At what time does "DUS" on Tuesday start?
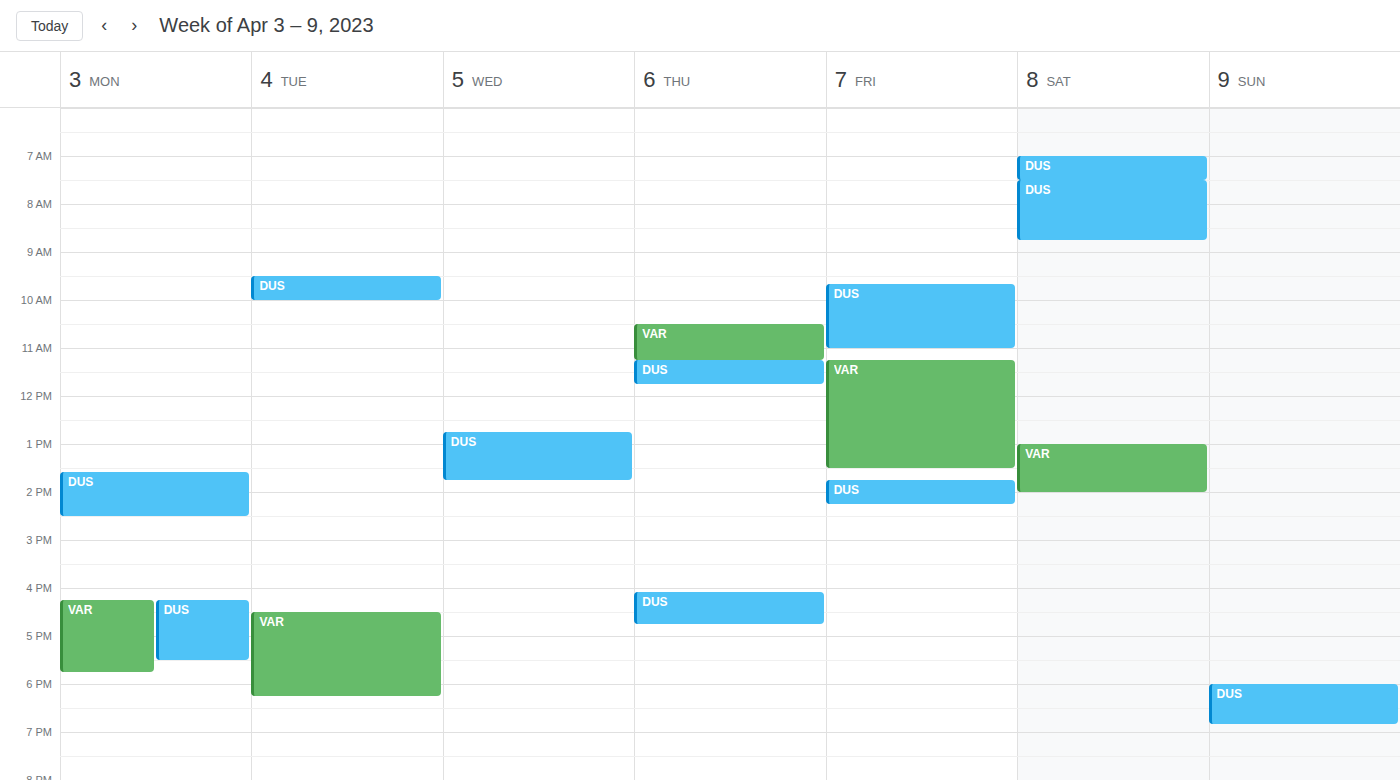
9:30 AM